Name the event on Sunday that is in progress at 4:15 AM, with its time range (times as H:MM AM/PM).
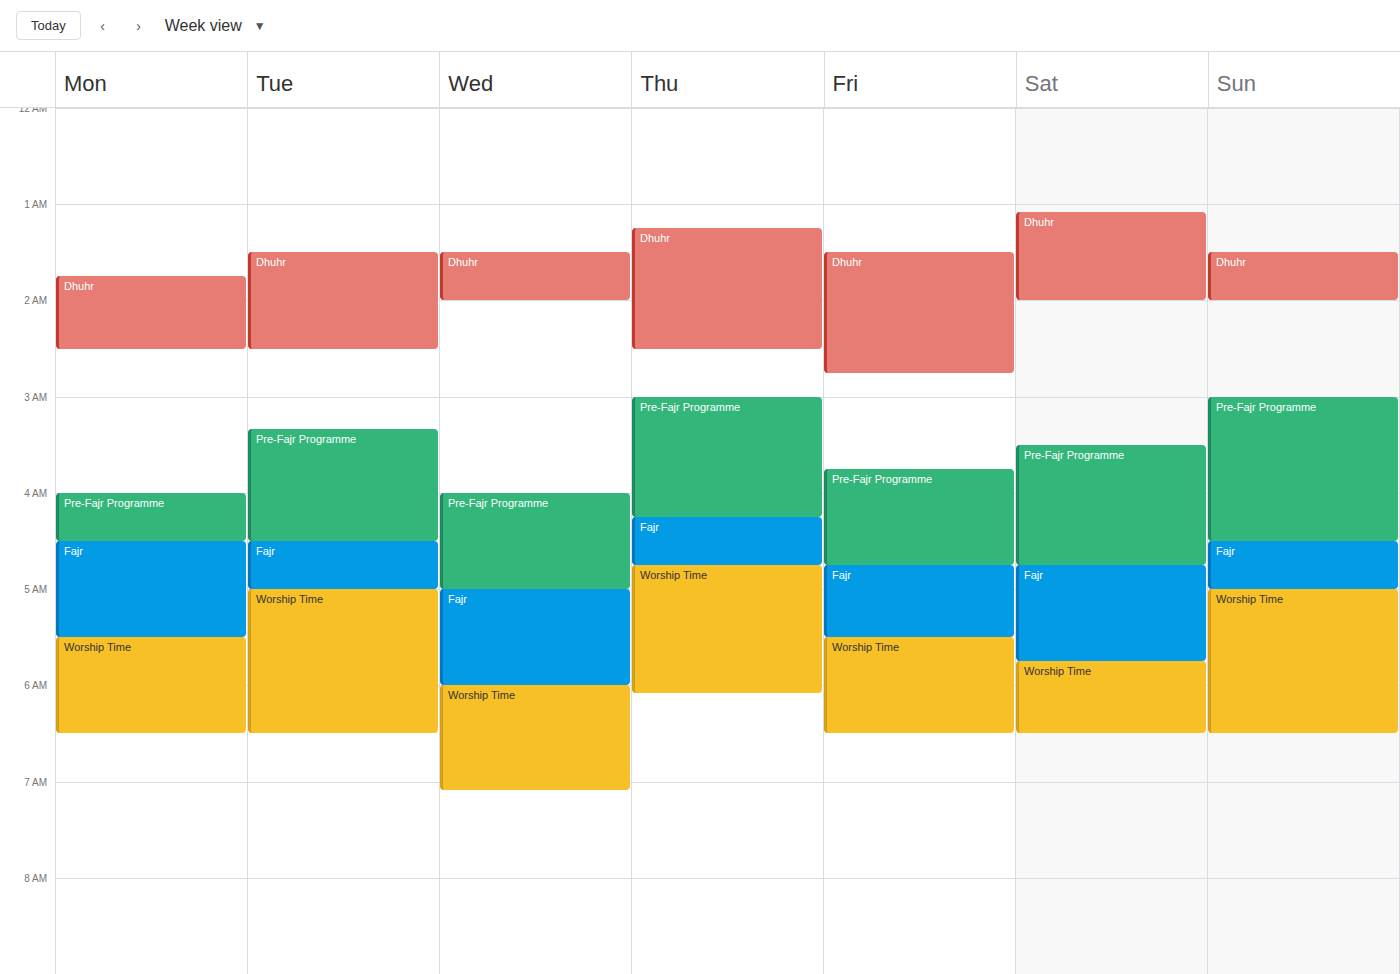
"Pre-Fajr Programme", 3:00 AM to 4:30 AM